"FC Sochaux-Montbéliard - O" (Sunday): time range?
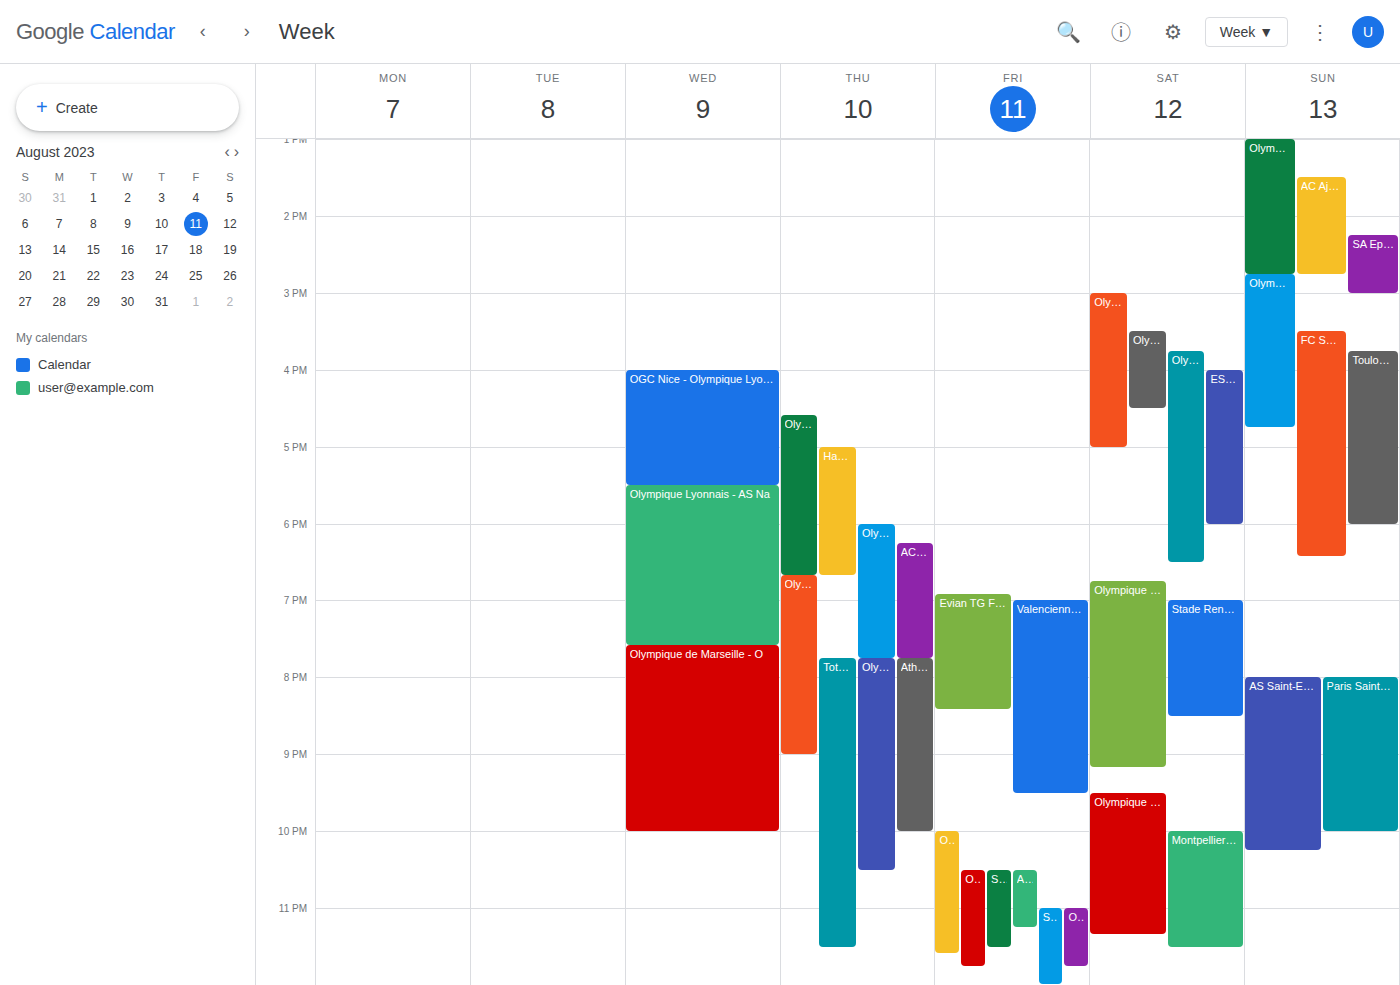
3:30 PM to 6:25 PM